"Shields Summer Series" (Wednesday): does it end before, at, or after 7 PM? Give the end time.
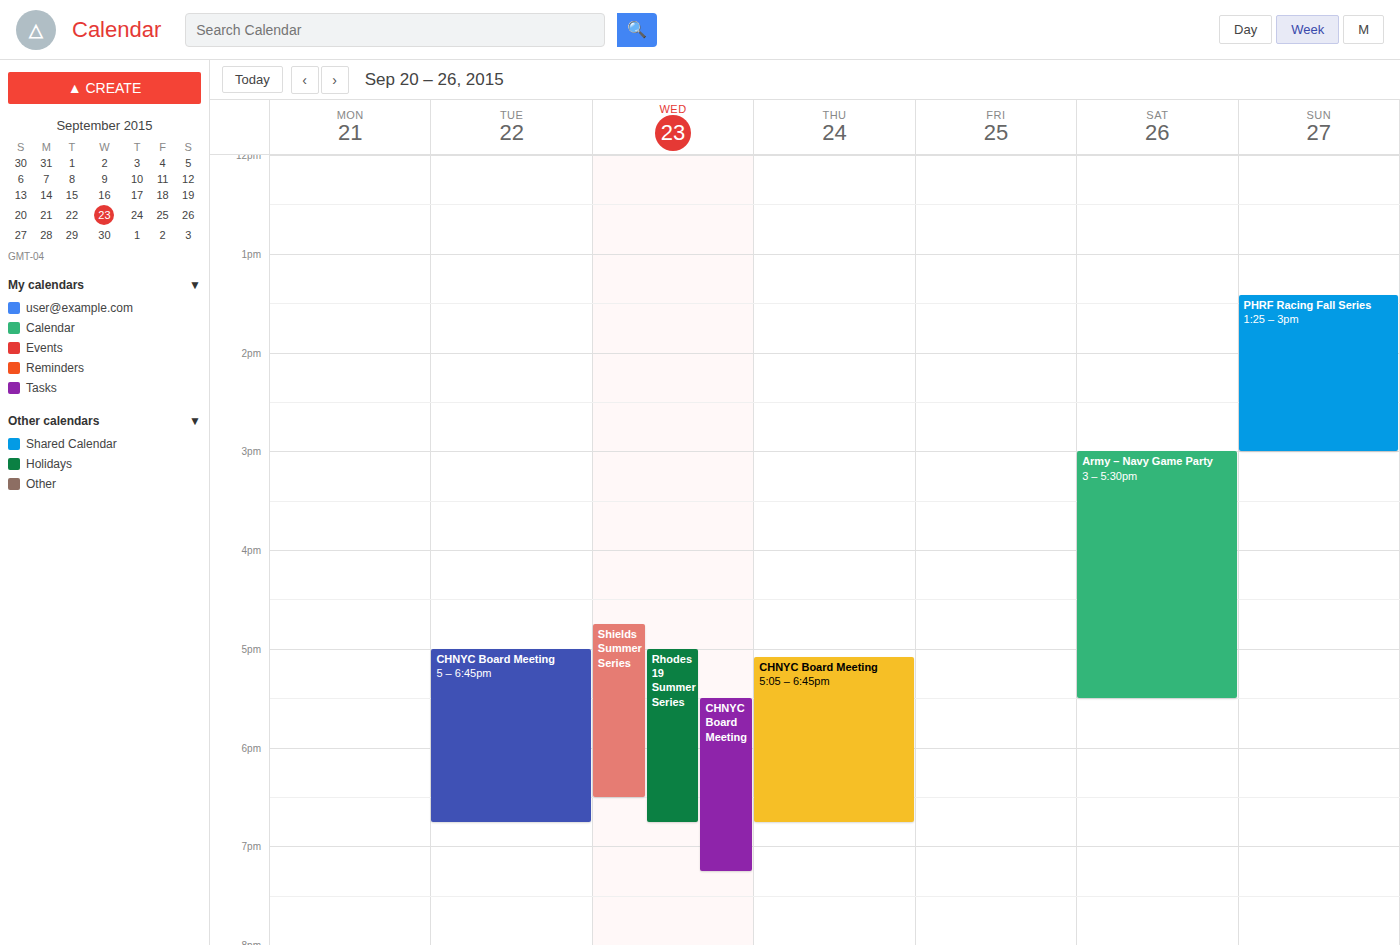
6:30 PM -- before 7 PM, 30 minutes above the 7 PM line.